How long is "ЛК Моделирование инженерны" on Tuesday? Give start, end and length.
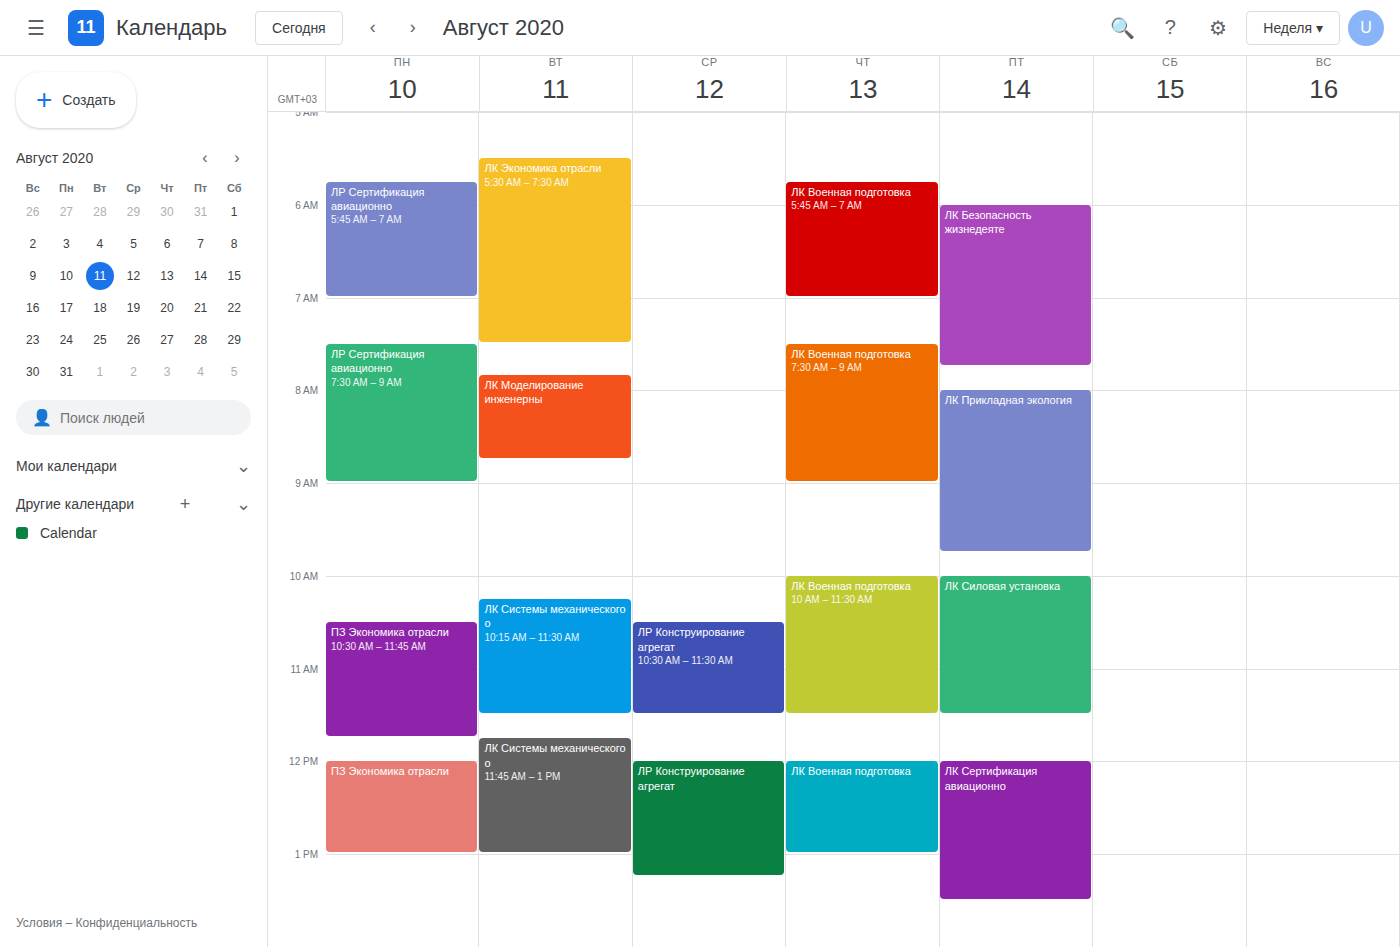
7:50 AM to 8:45 AM, 55 minutes